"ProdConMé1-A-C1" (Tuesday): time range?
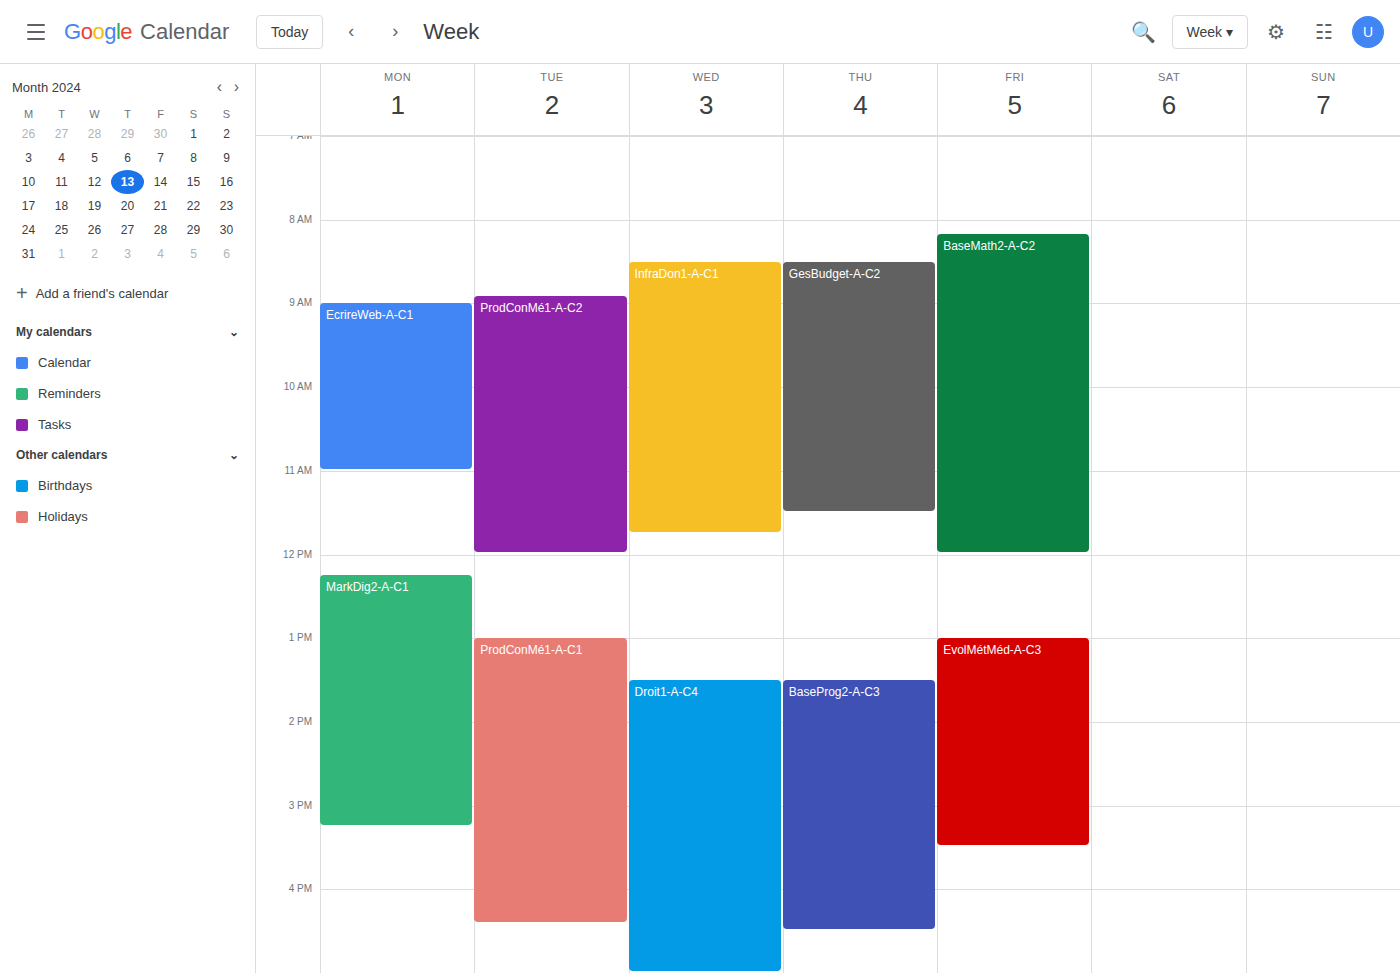
13:00 to 16:25